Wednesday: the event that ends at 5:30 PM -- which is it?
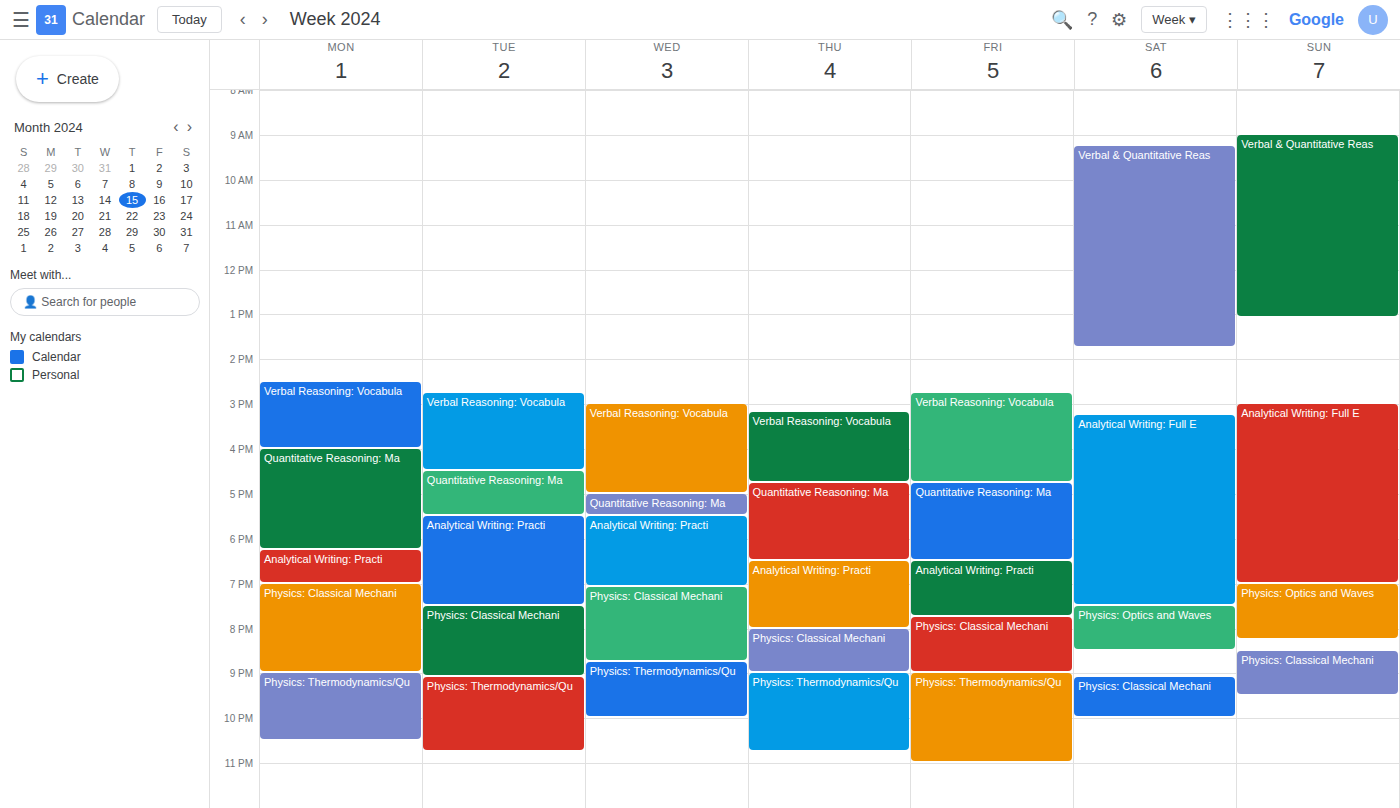
"Quantitative Reasoning: Ma"